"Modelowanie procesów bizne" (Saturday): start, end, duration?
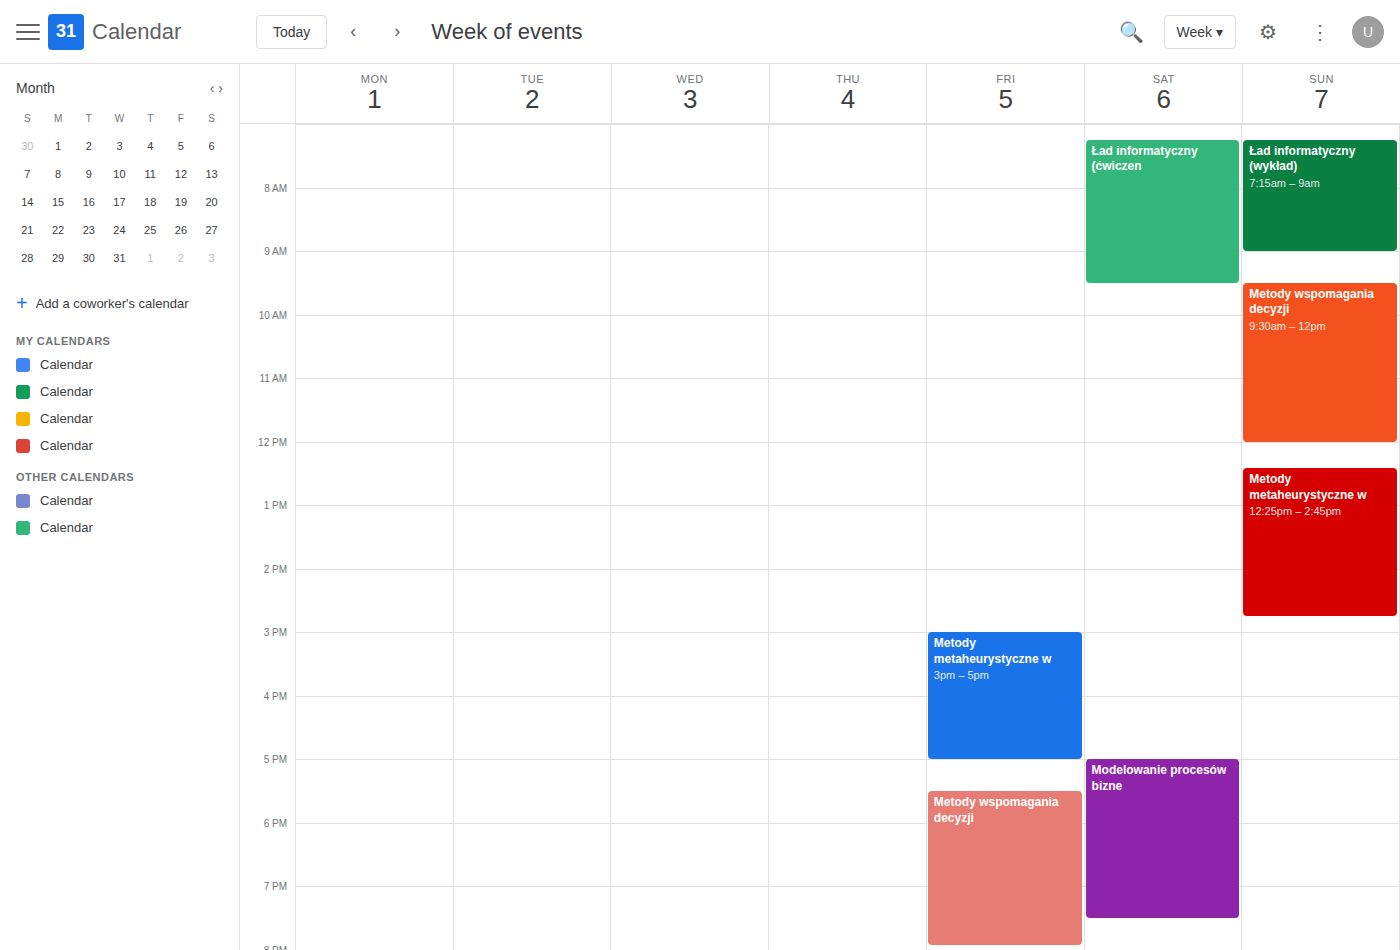
5:00 PM to 7:30 PM, 2 hours 30 minutes